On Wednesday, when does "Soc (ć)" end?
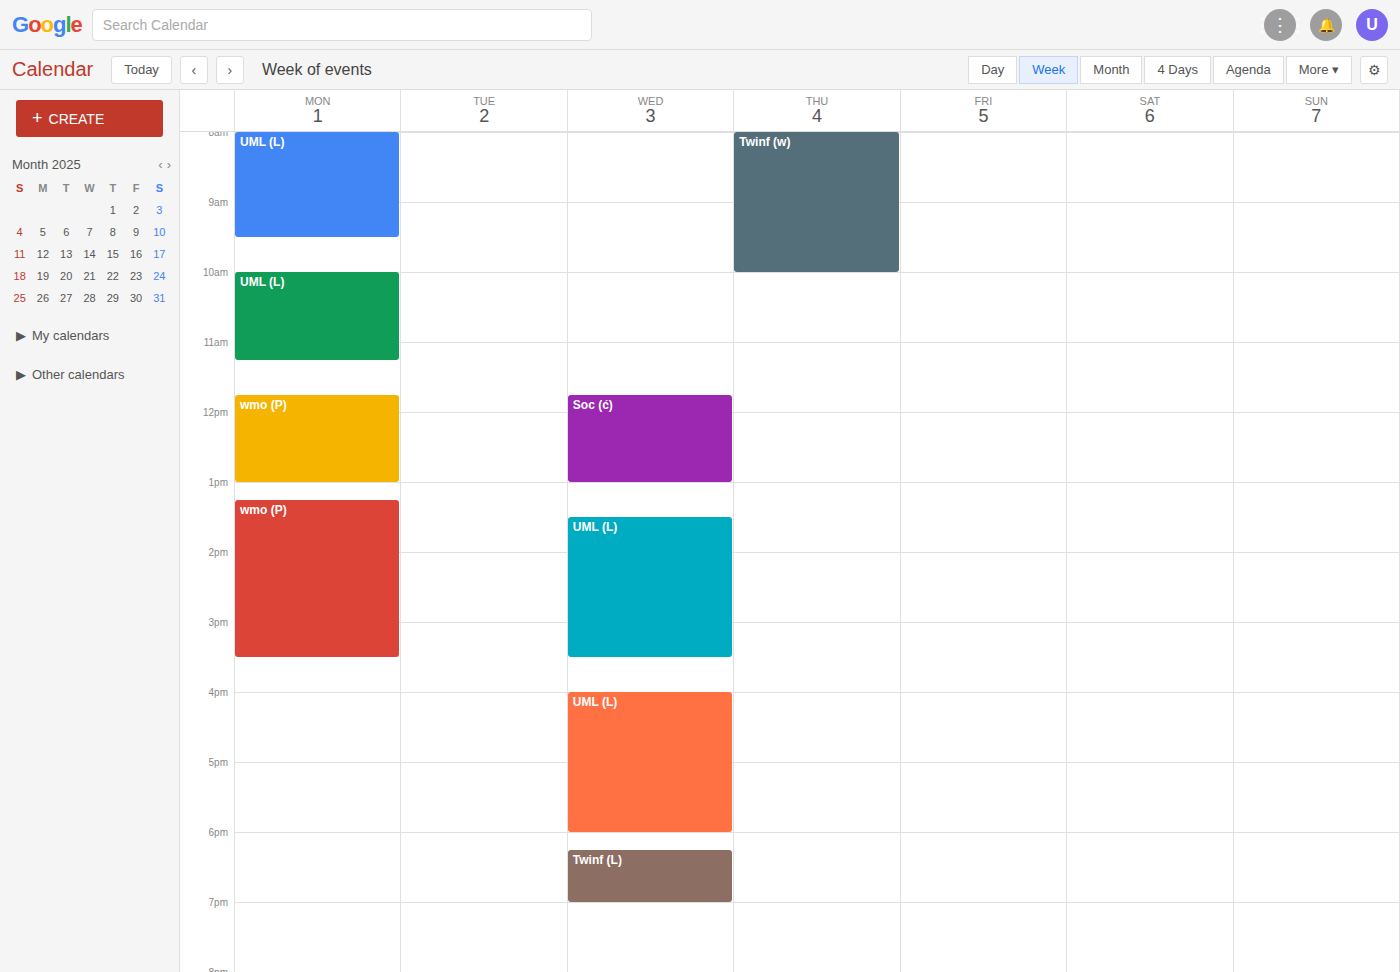
1:00 PM